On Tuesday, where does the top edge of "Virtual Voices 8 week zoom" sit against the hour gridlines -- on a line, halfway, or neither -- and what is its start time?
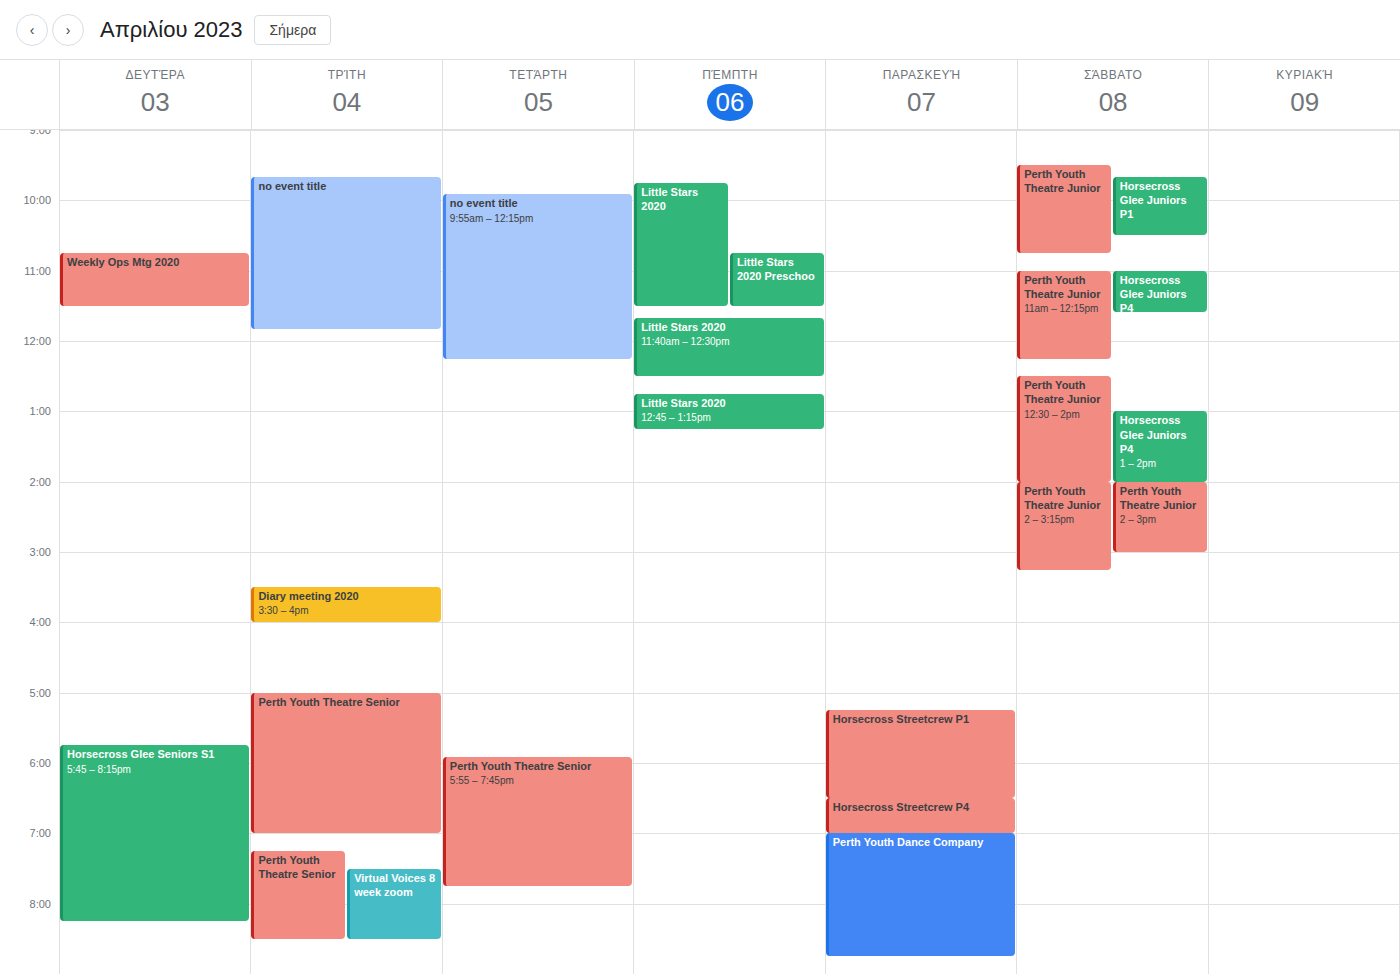
7:30 PM -- halfway between the 7 PM and 8 PM lines.